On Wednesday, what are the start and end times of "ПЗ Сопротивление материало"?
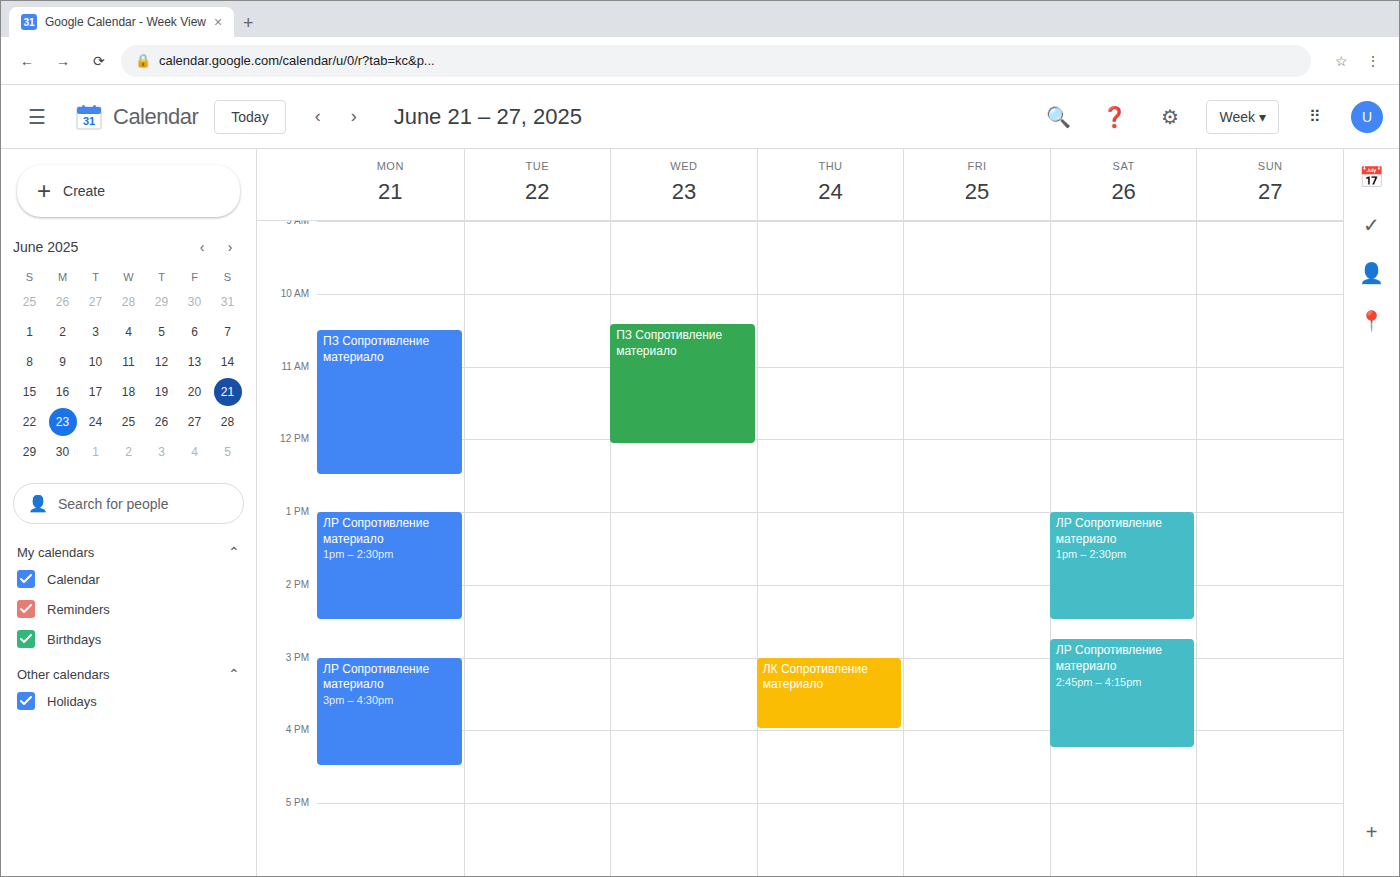
10:25 AM to 12:05 PM